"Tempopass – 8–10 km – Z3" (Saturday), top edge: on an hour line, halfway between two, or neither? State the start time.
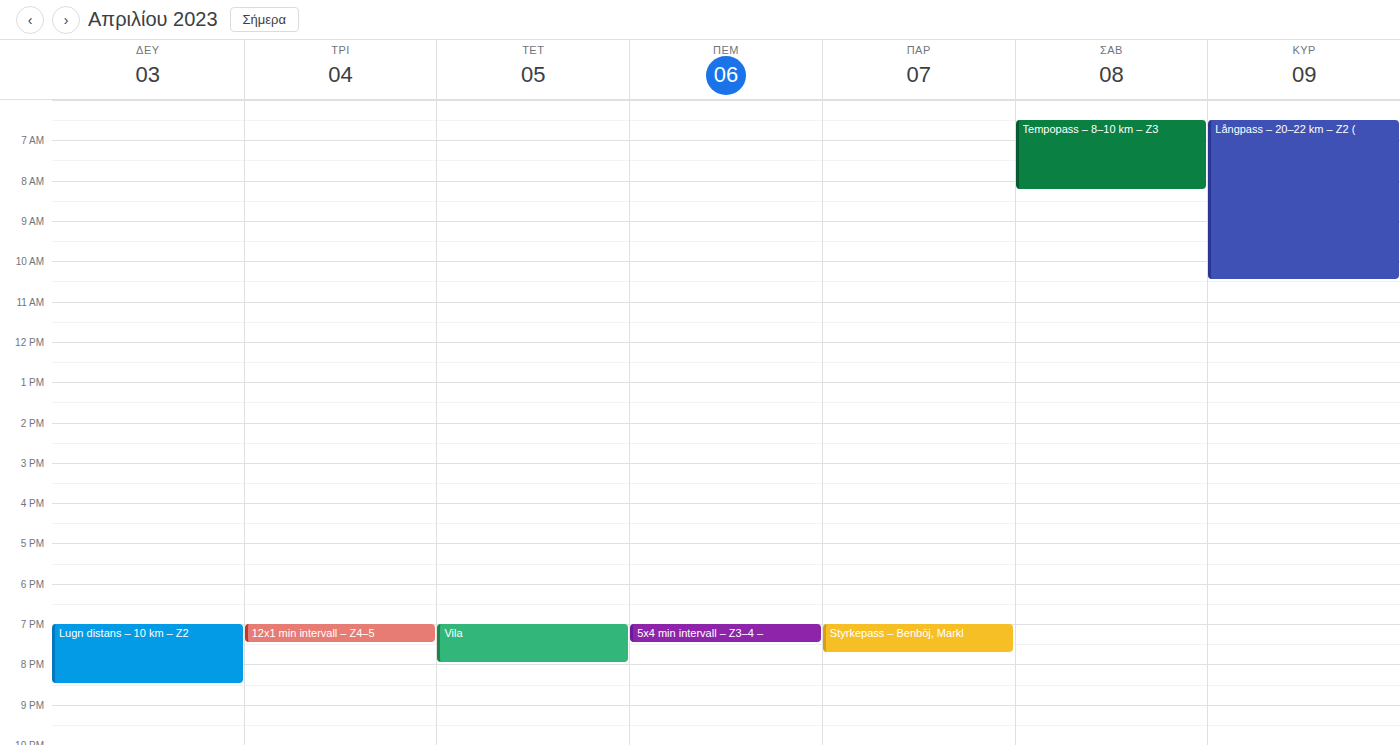
6:30 AM -- halfway between the 6 AM and 7 AM lines.